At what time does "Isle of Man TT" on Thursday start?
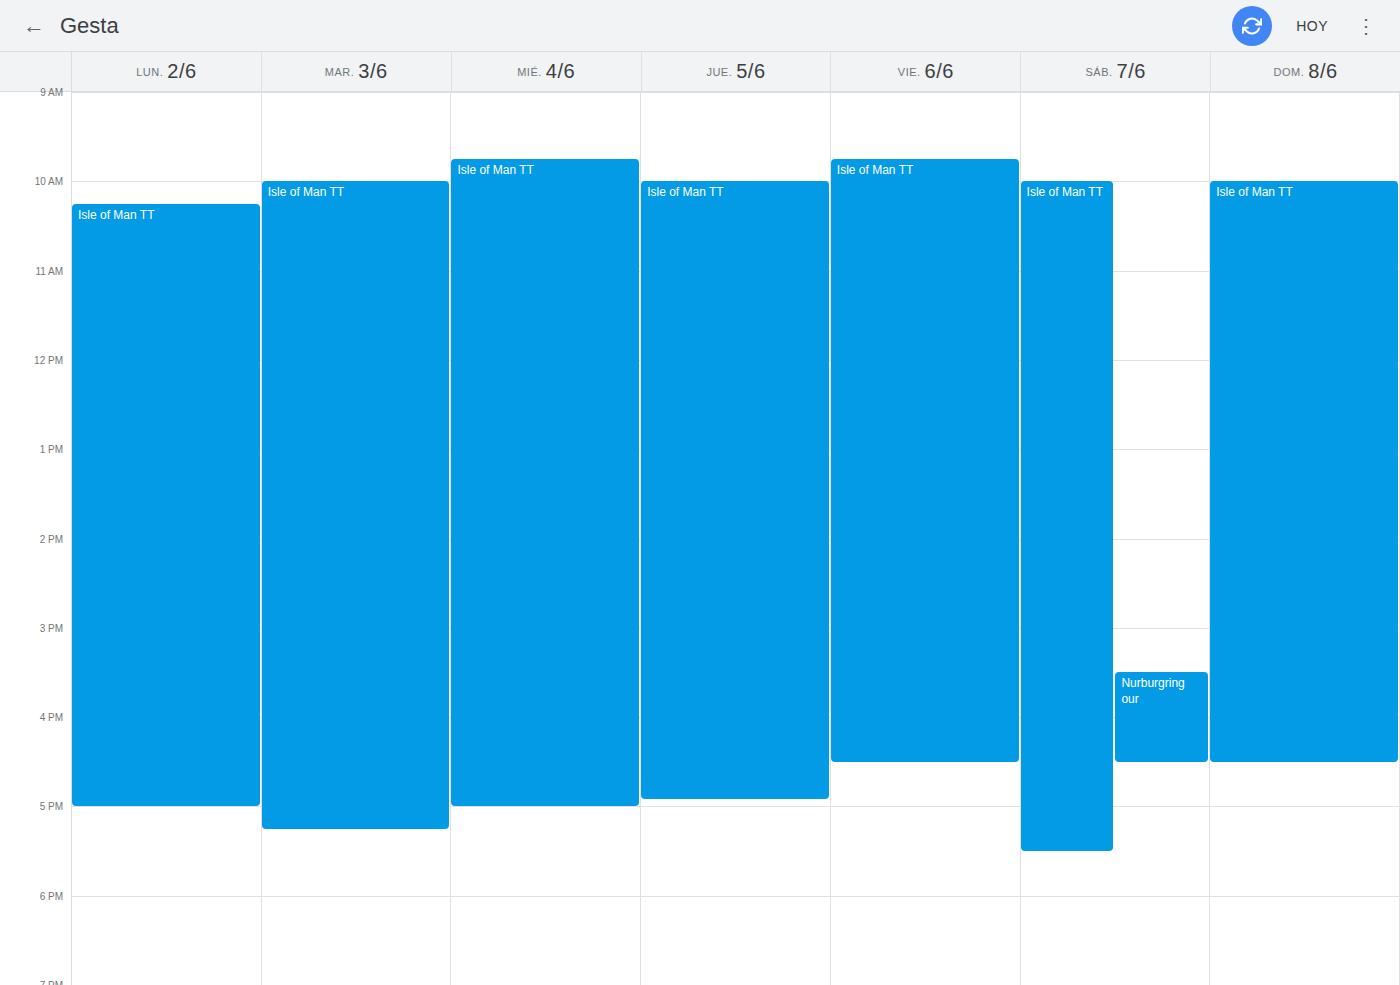
10:00 AM